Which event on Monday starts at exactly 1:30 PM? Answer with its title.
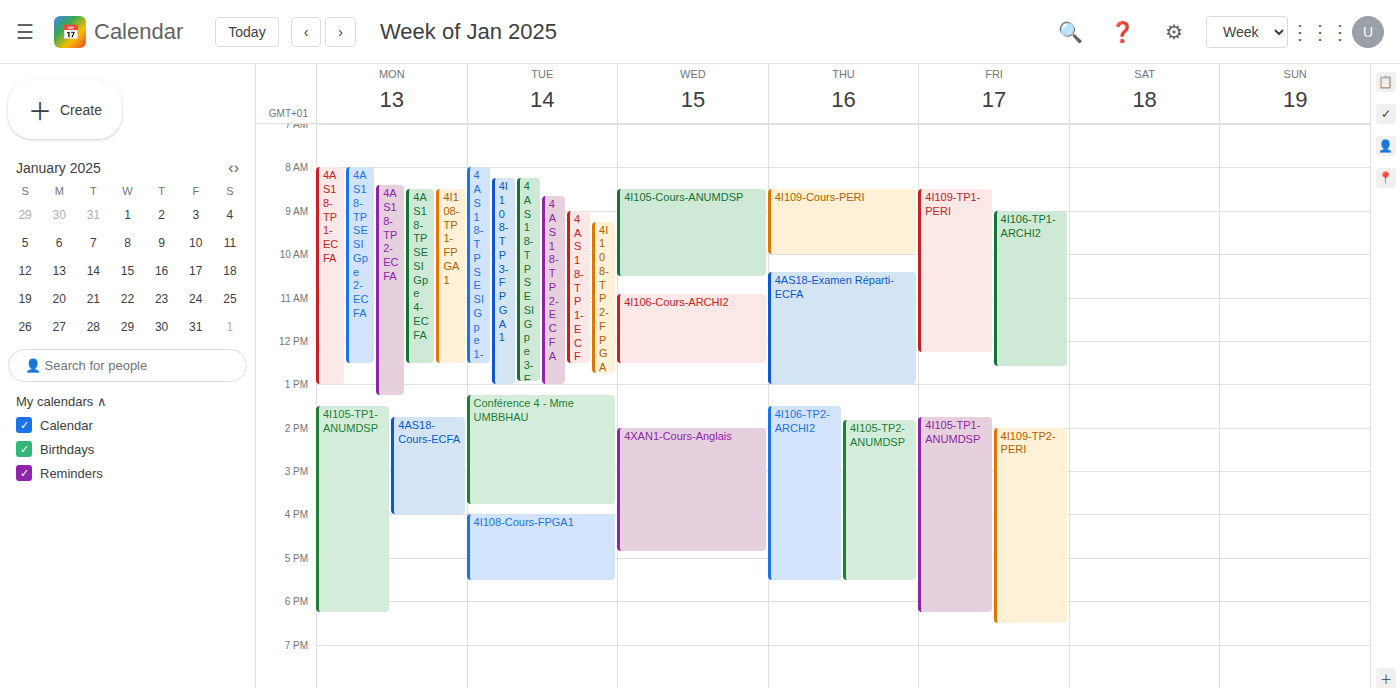
"4I105-TP1-ANUMDSP"